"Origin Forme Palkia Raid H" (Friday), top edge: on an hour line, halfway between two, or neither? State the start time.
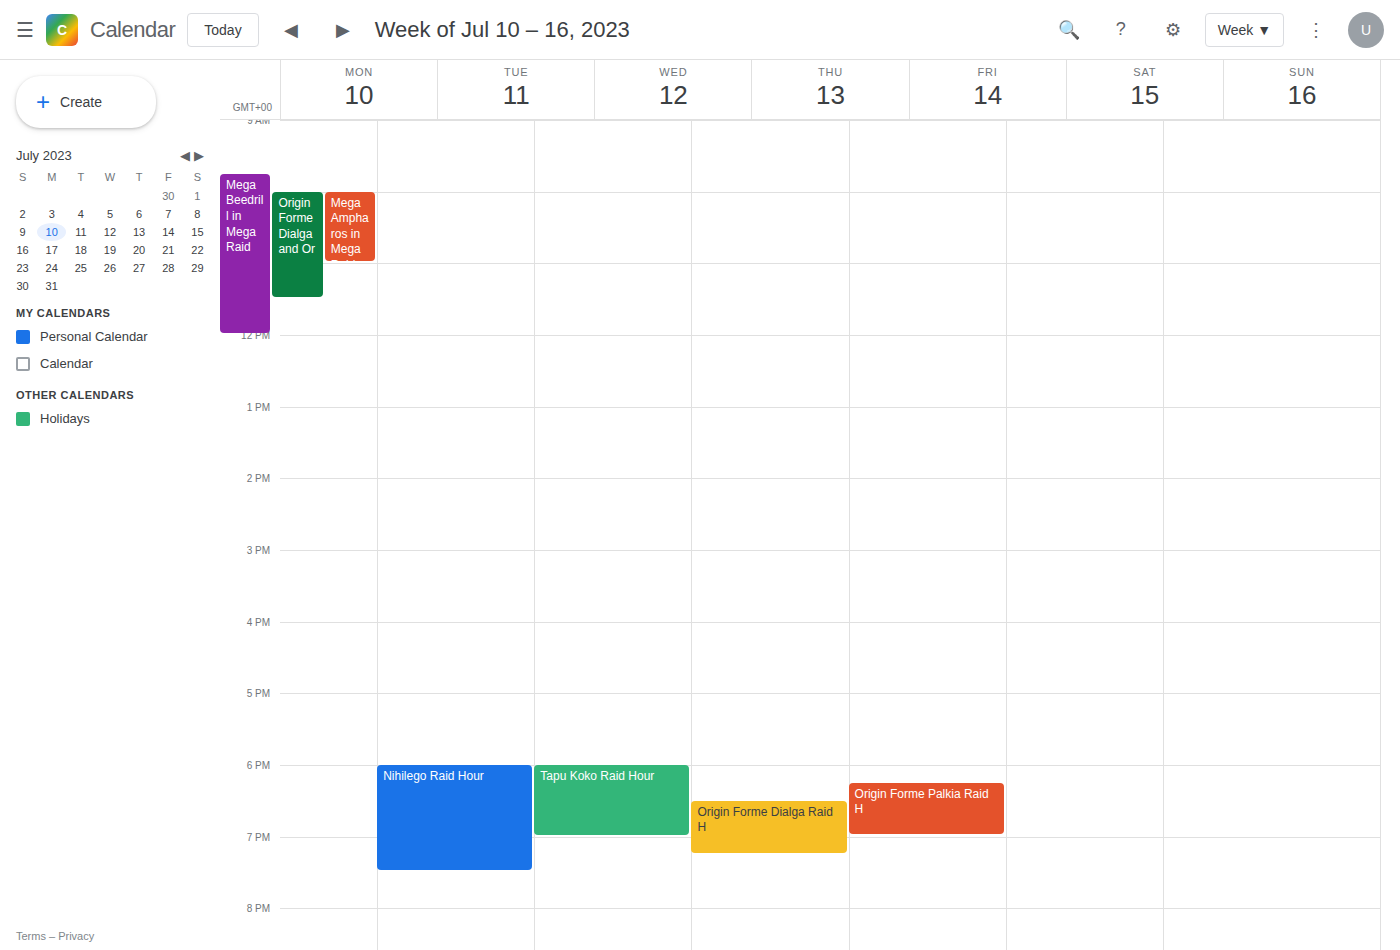
6:15 PM -- neither: a quarter of the way from the 6 PM line to the 7 PM line.